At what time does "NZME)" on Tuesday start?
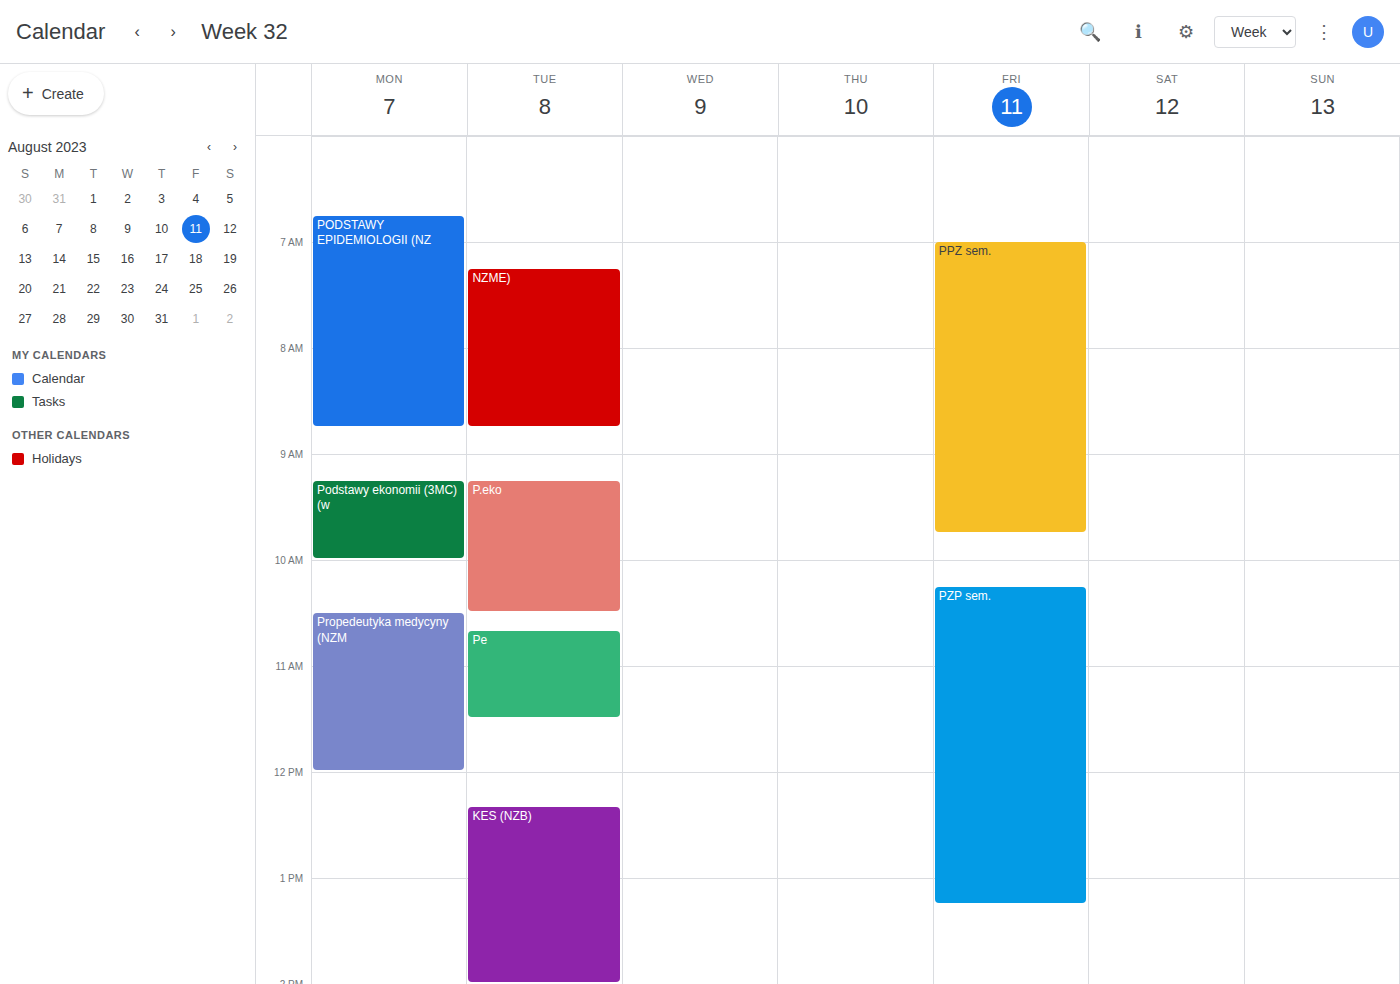
7:15 AM